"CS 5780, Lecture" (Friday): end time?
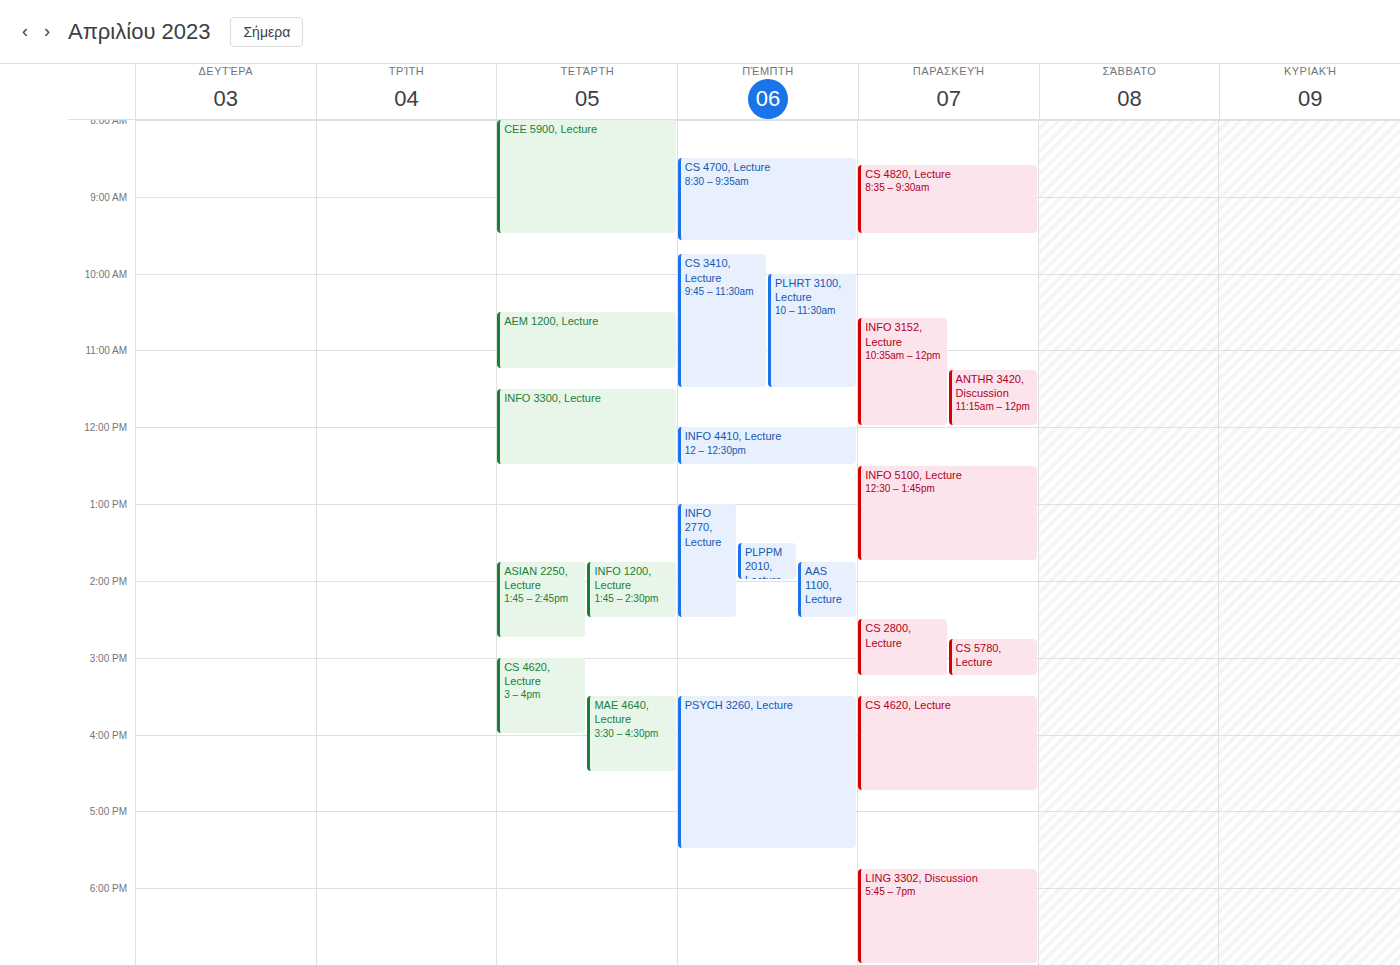
3:15 PM